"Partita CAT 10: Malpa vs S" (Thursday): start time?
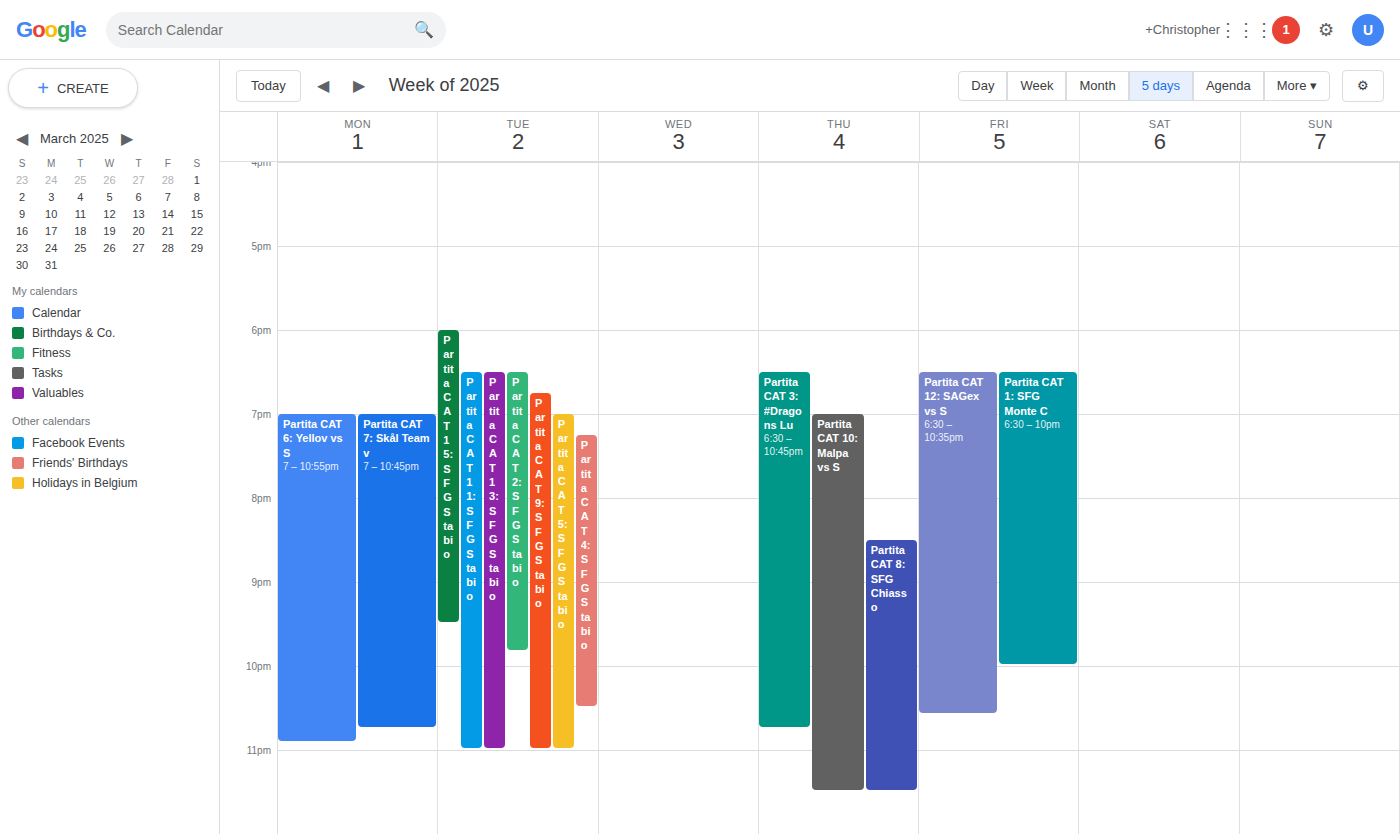
7:00 PM